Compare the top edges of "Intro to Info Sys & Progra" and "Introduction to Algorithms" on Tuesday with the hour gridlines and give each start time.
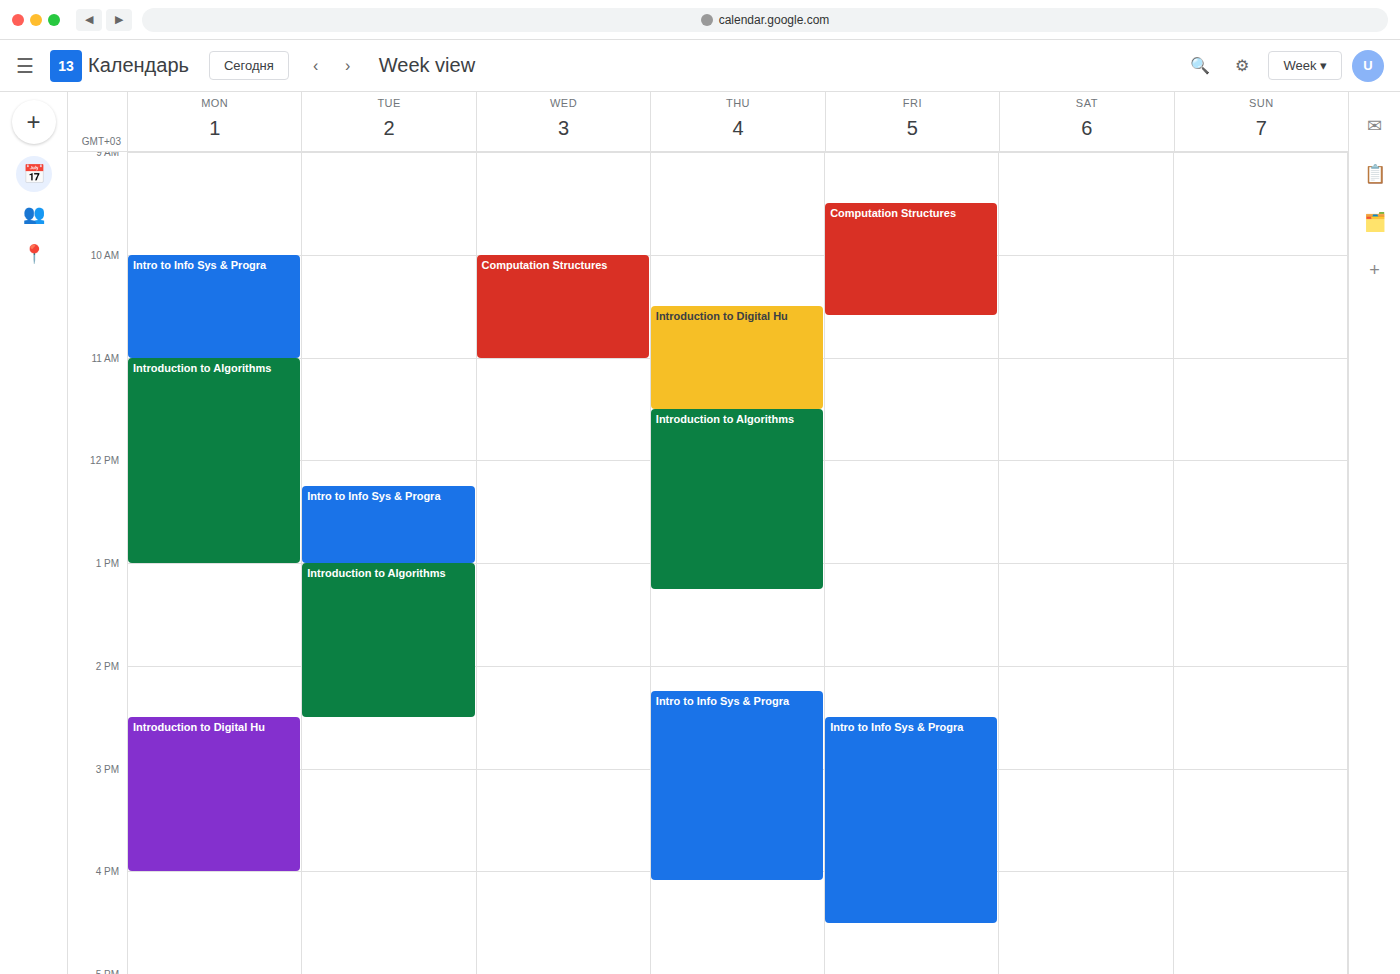
"Intro to Info Sys & Progra": 12:15 PM, neither: a quarter of the way from the 12 PM line to the 1 PM line. "Introduction to Algorithms": 1:00 PM, exactly on the 1 PM line.